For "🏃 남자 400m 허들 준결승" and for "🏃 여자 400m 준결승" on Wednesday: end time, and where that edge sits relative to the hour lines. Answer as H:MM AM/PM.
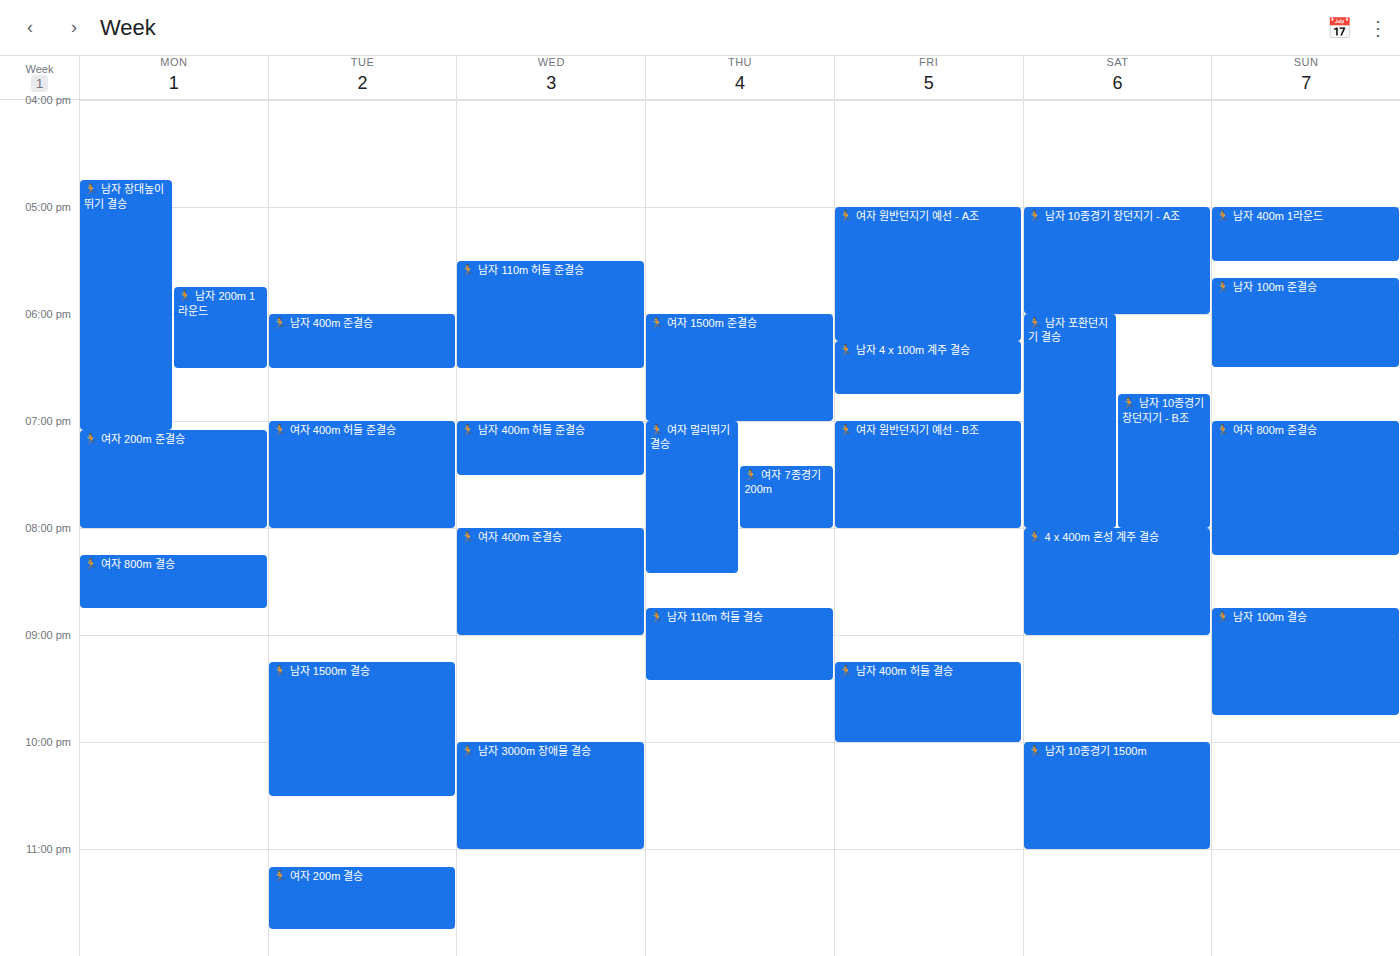
"🏃 남자 400m 허들 준결승": 7:30 PM, halfway between the 7 PM and 8 PM lines. "🏃 여자 400m 준결승": 9:00 PM, exactly on the 9 PM line.